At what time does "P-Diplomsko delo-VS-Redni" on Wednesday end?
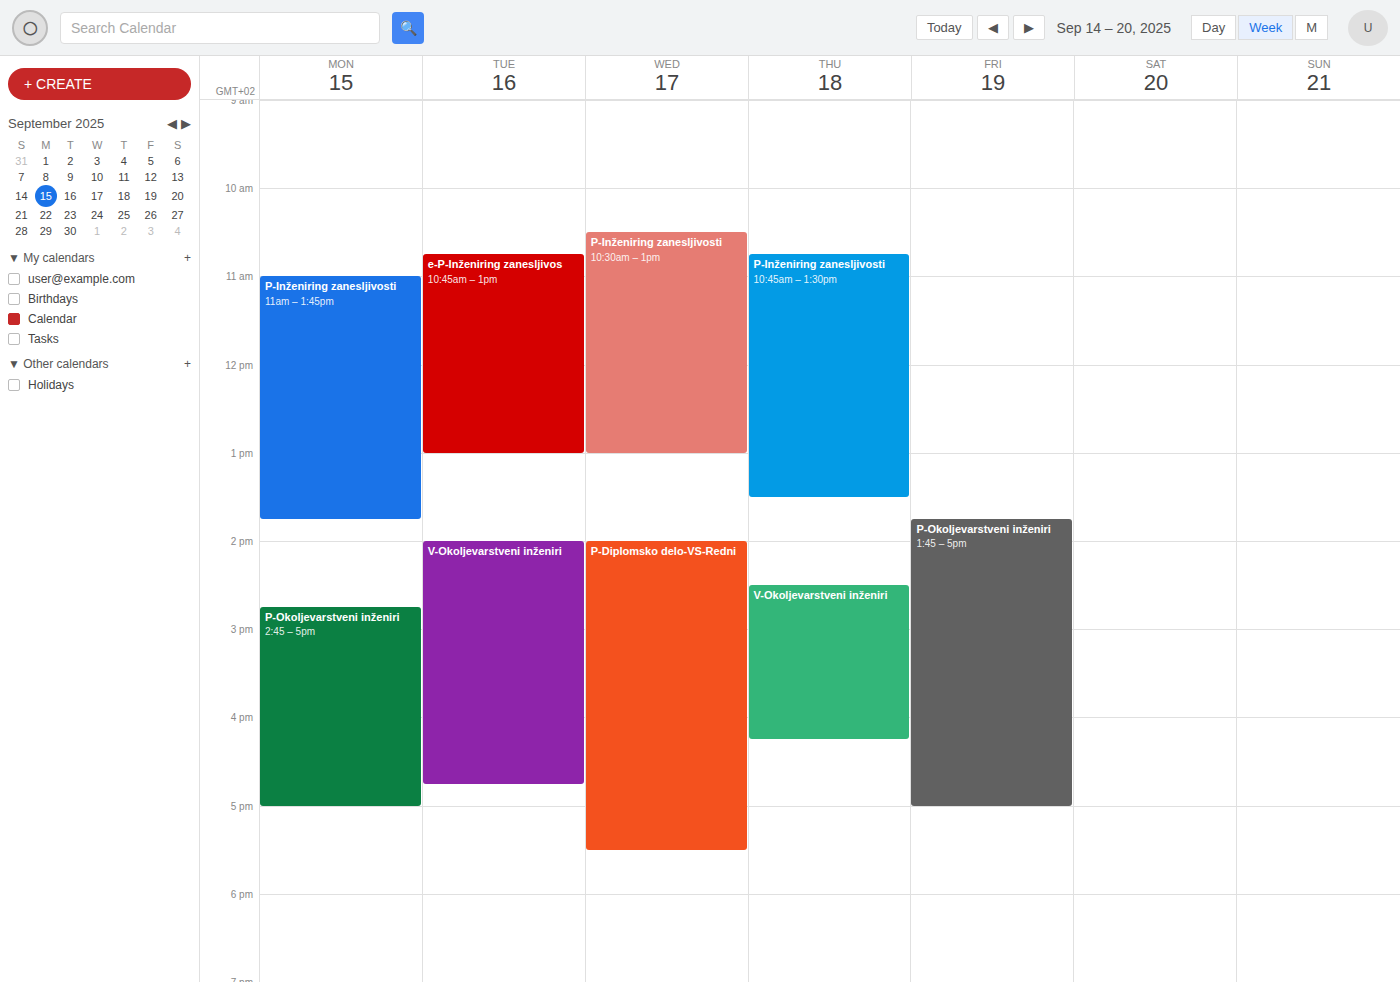
5:30 PM